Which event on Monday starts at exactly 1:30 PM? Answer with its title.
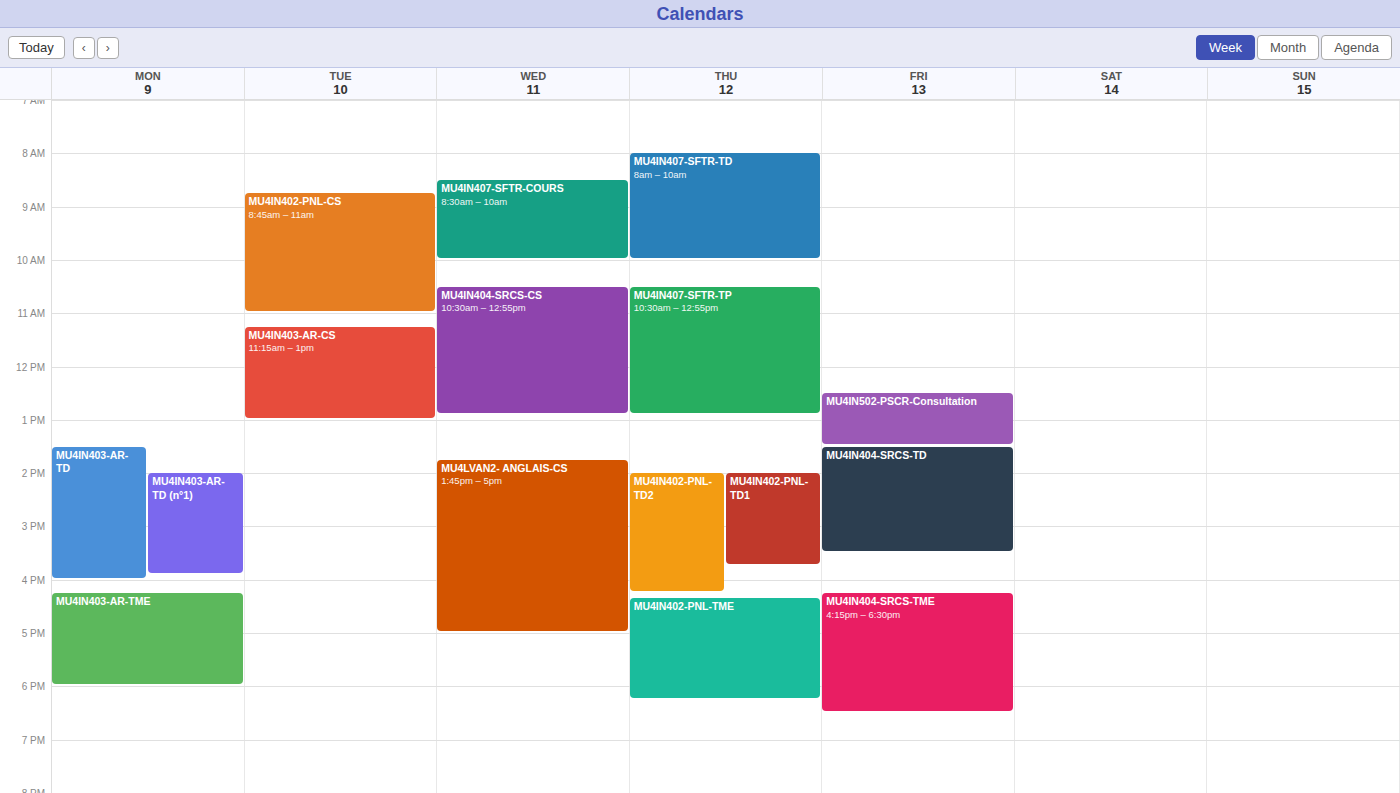
"MU4IN403-AR-TD"